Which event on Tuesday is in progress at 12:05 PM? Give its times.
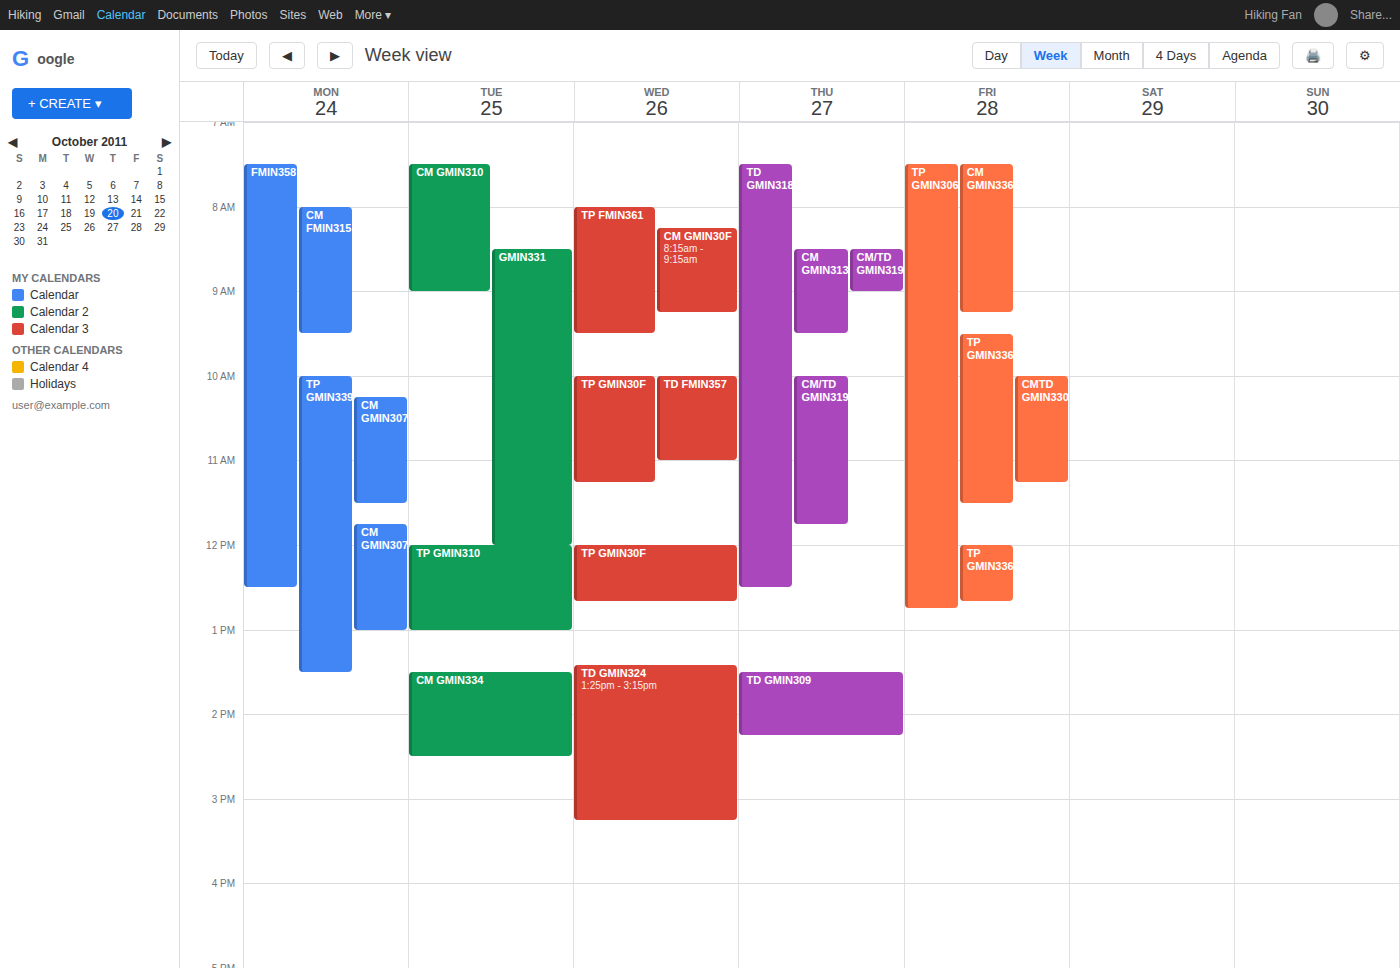
"TP GMIN310", 12:00 PM to 1:00 PM